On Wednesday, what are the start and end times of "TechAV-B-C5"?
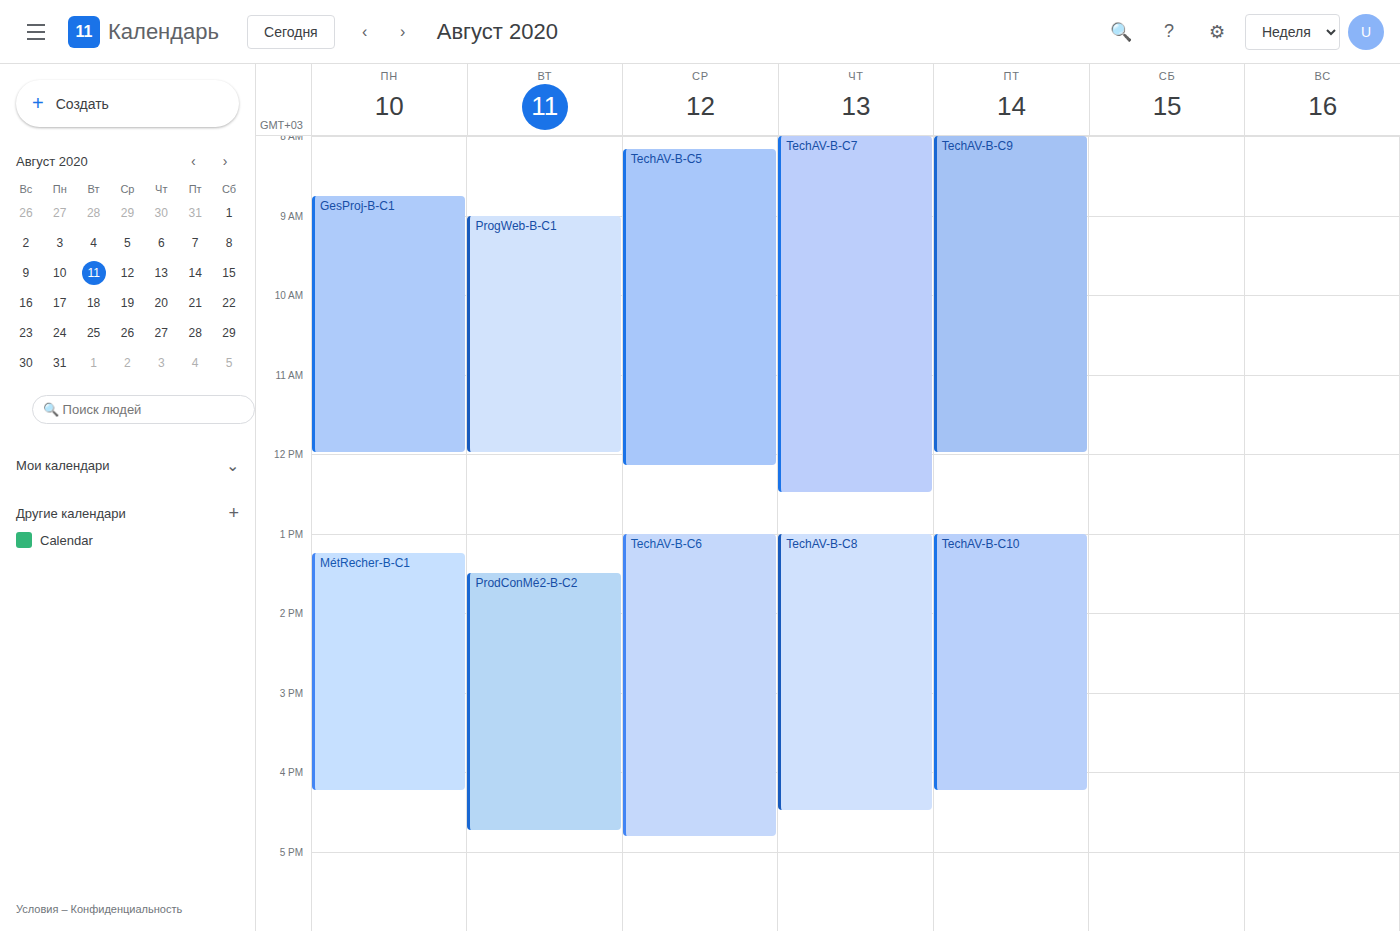
08:10 to 12:10